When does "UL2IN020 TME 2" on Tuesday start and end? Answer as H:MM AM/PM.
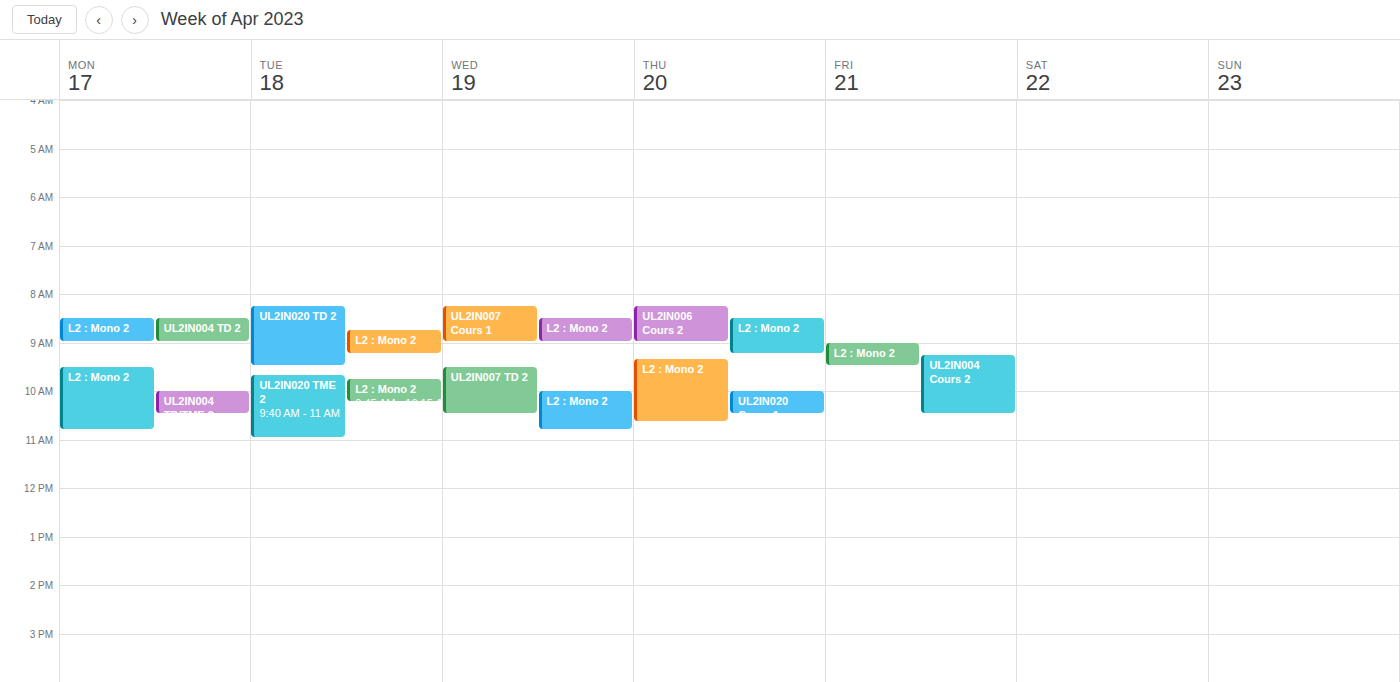
9:40 AM to 11:00 AM